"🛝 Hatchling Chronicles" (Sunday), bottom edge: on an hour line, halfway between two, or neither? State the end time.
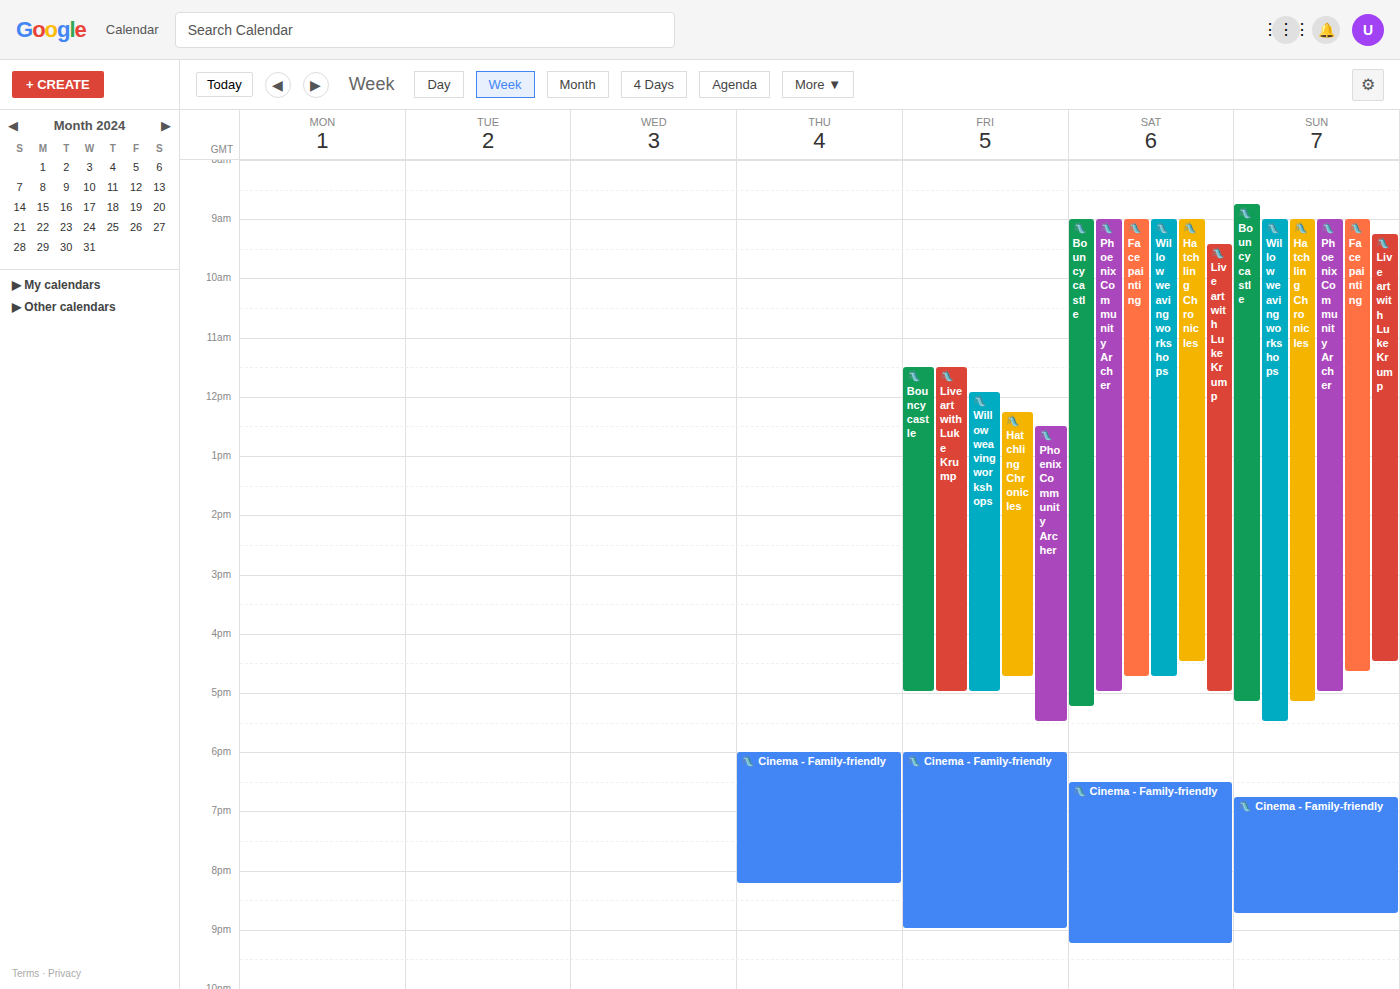
17:10 -- neither: 10 minutes below the 17:00 line and 50 minutes above the 18:00 line.